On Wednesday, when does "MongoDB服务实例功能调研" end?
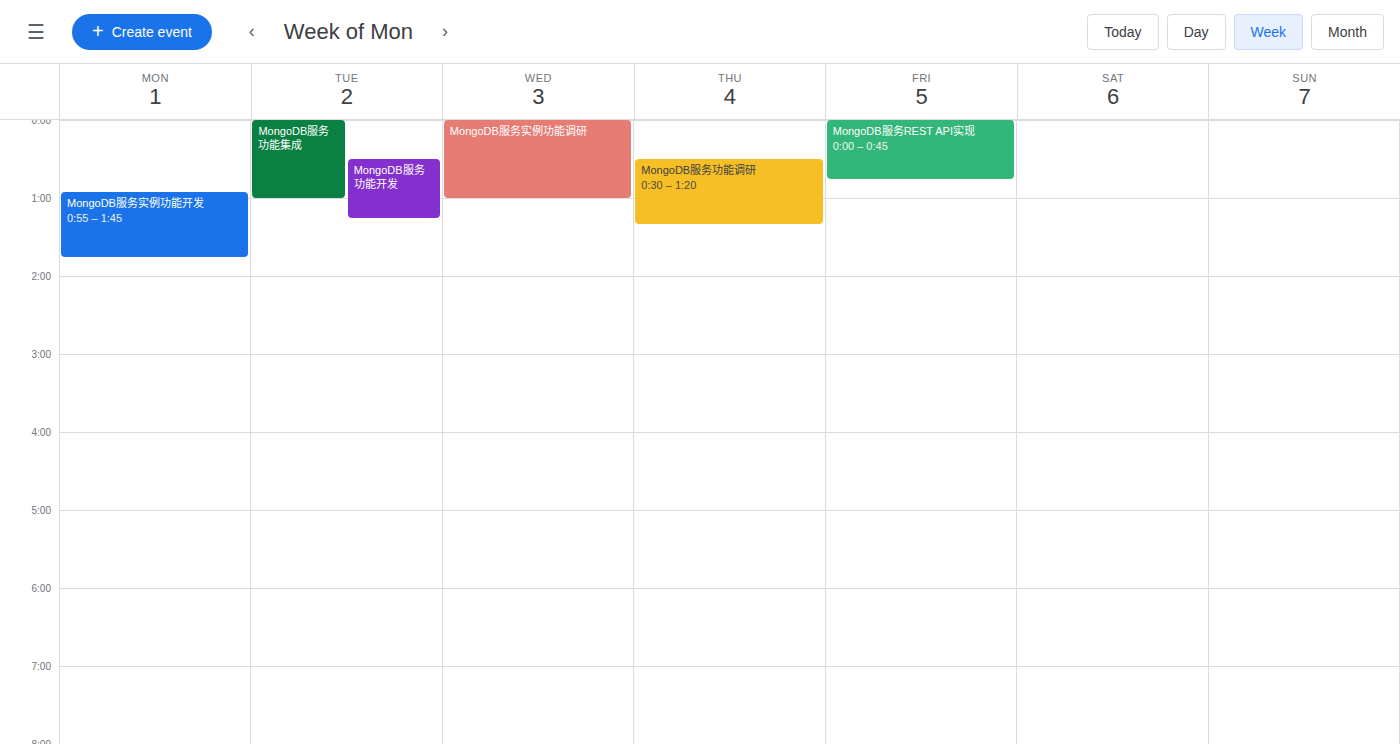
1:00 AM